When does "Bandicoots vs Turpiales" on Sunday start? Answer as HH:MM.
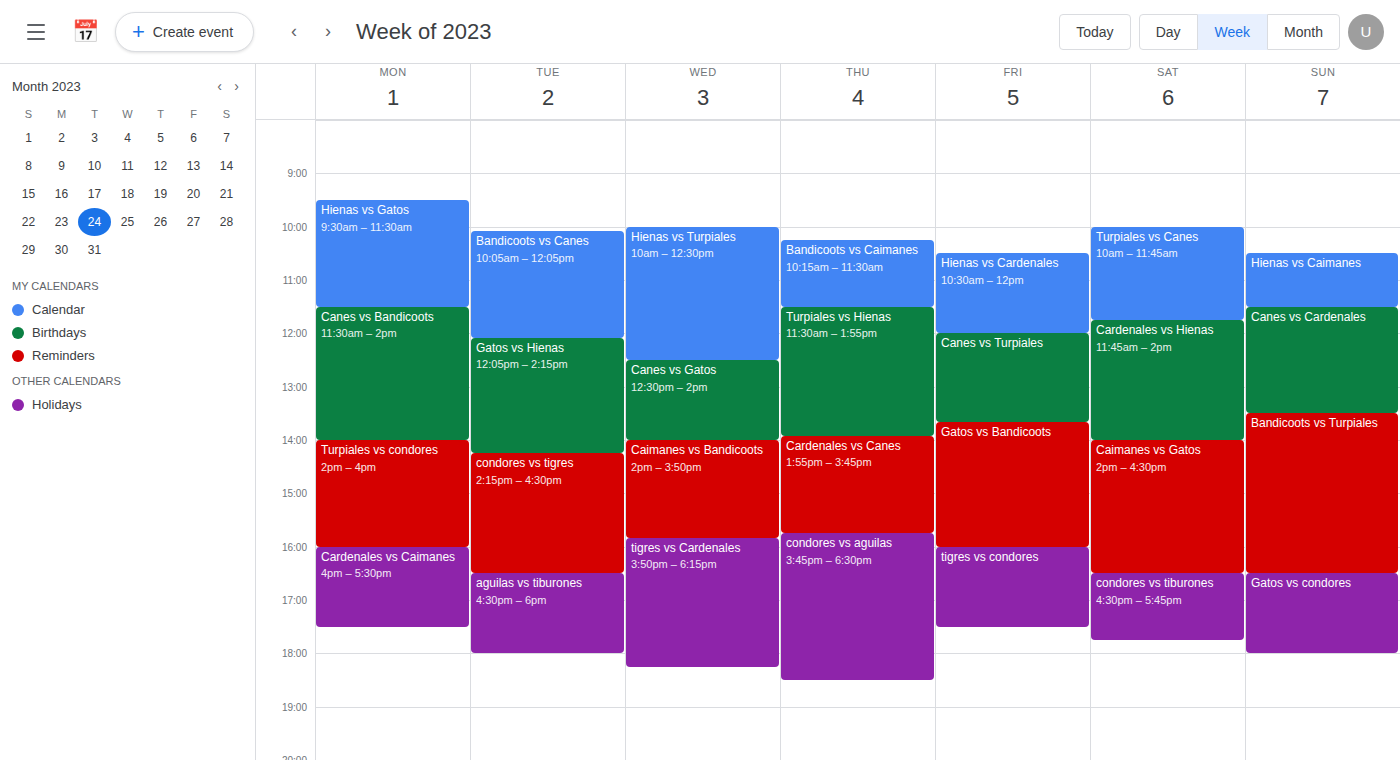
13:30